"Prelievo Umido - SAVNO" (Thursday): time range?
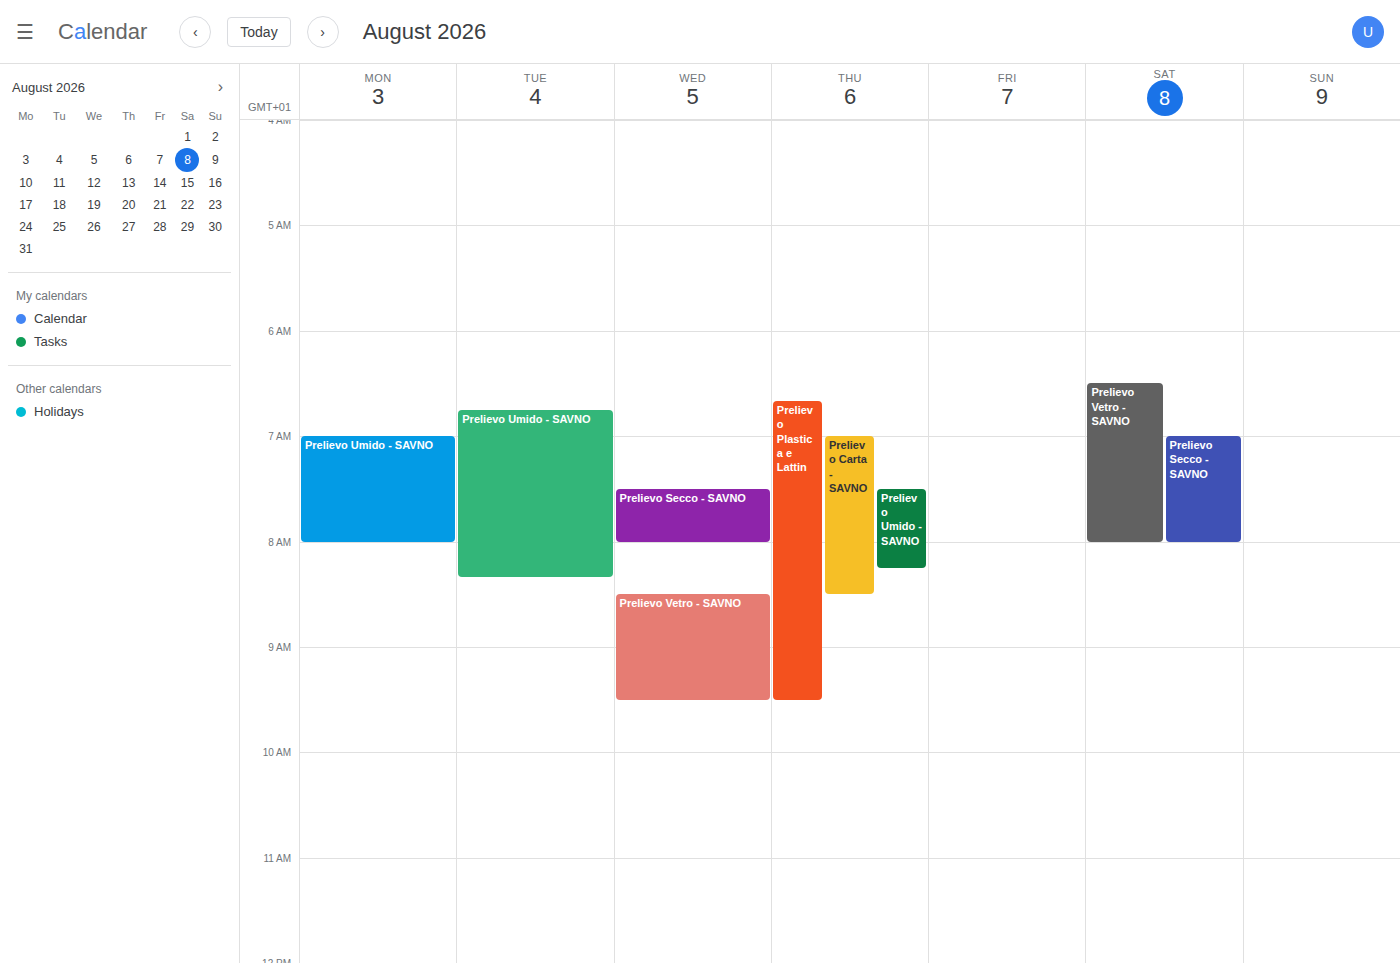
7:30 AM to 8:15 AM